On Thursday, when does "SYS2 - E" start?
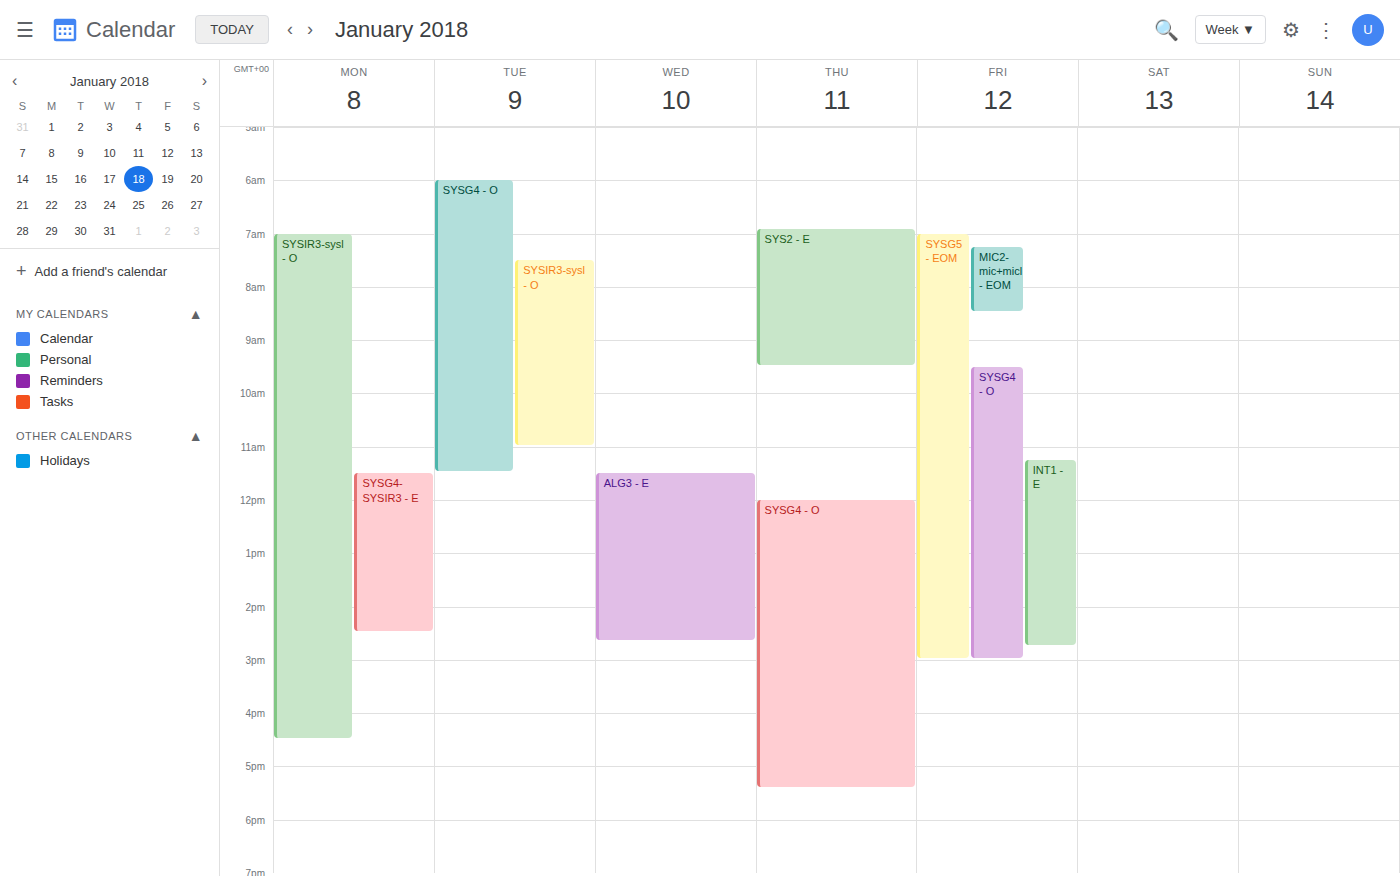
6:55 AM